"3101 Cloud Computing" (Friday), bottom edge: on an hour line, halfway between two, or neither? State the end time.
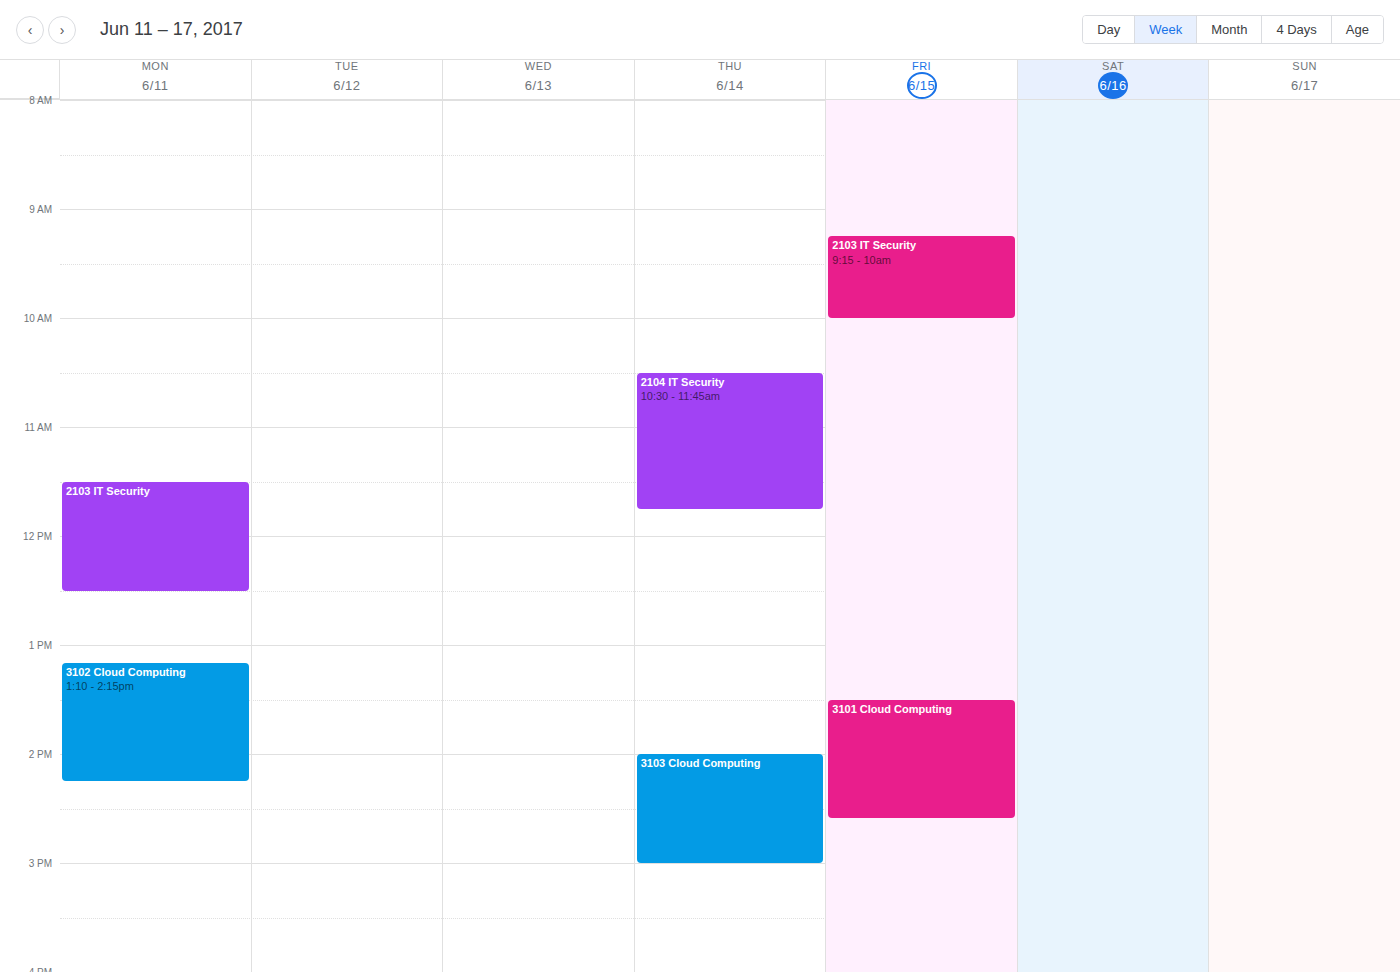
2:35 PM -- neither: 35 minutes below the 2 PM line and 25 minutes above the 3 PM line.